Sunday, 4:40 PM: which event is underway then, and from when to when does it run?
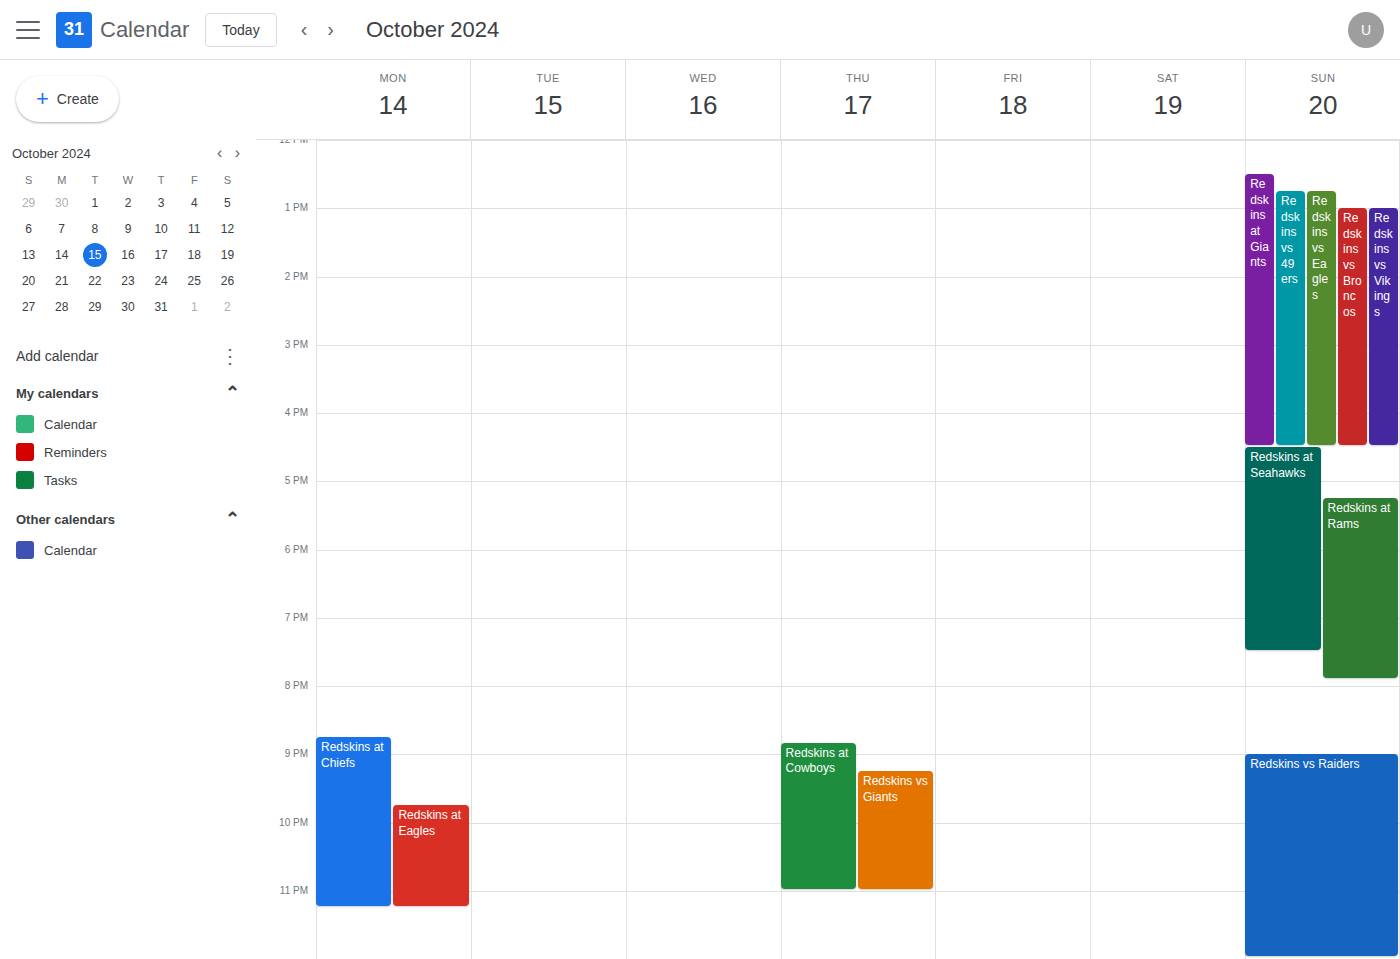
"Redskins at Seahawks", 4:30 PM to 7:30 PM